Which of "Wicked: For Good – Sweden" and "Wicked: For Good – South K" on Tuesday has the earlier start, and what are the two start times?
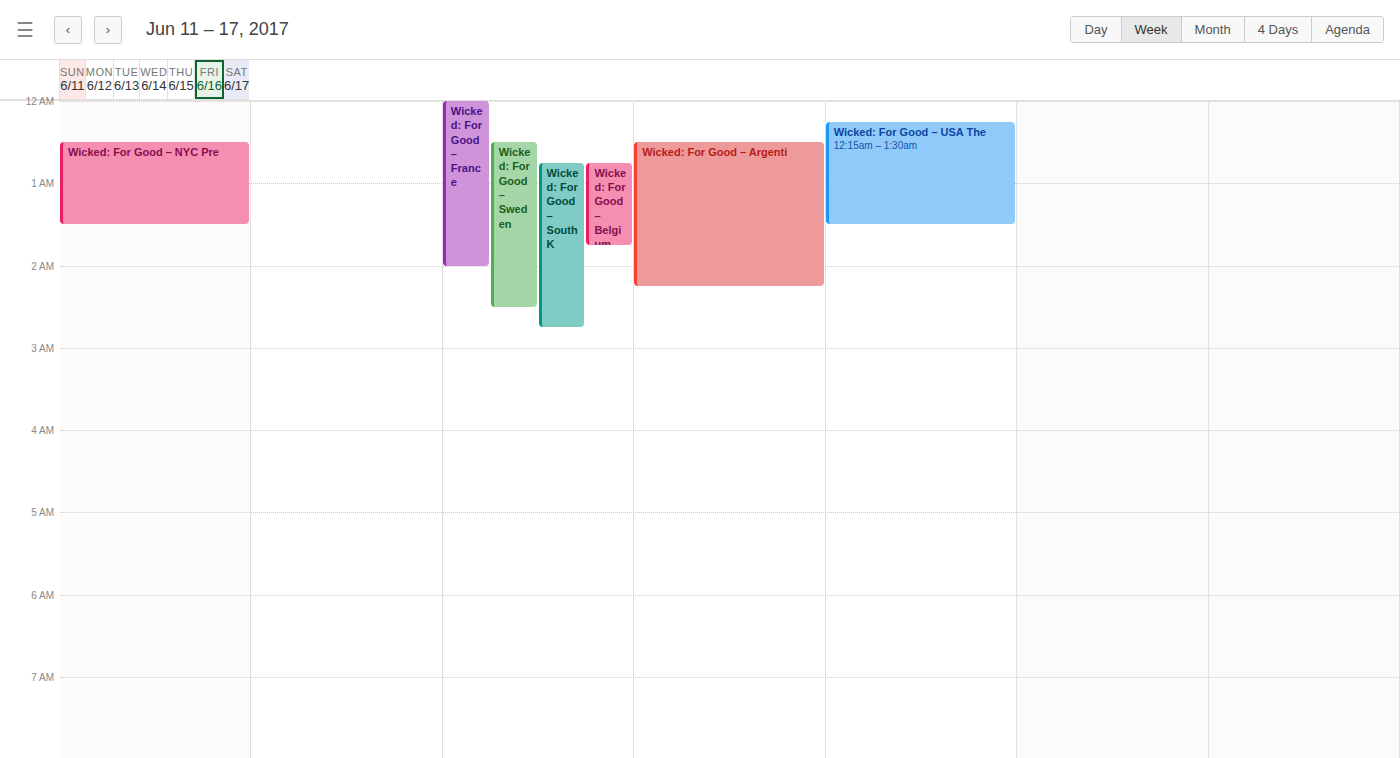
"Wicked: For Good – Sweden" 12:30 AM; "Wicked: For Good – South K" 12:45 AM.